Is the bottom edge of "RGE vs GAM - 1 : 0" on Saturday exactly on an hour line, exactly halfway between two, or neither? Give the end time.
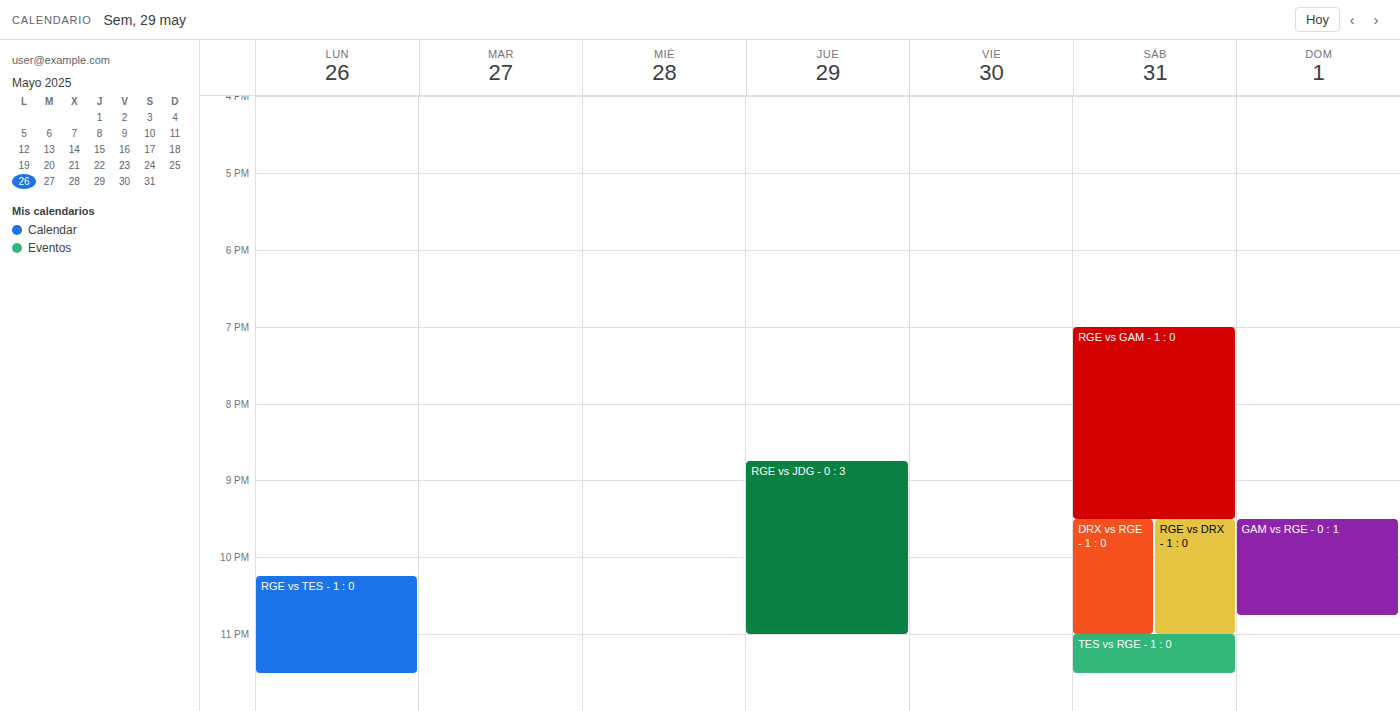
9:30 PM -- halfway between the 9 PM and 10 PM lines.